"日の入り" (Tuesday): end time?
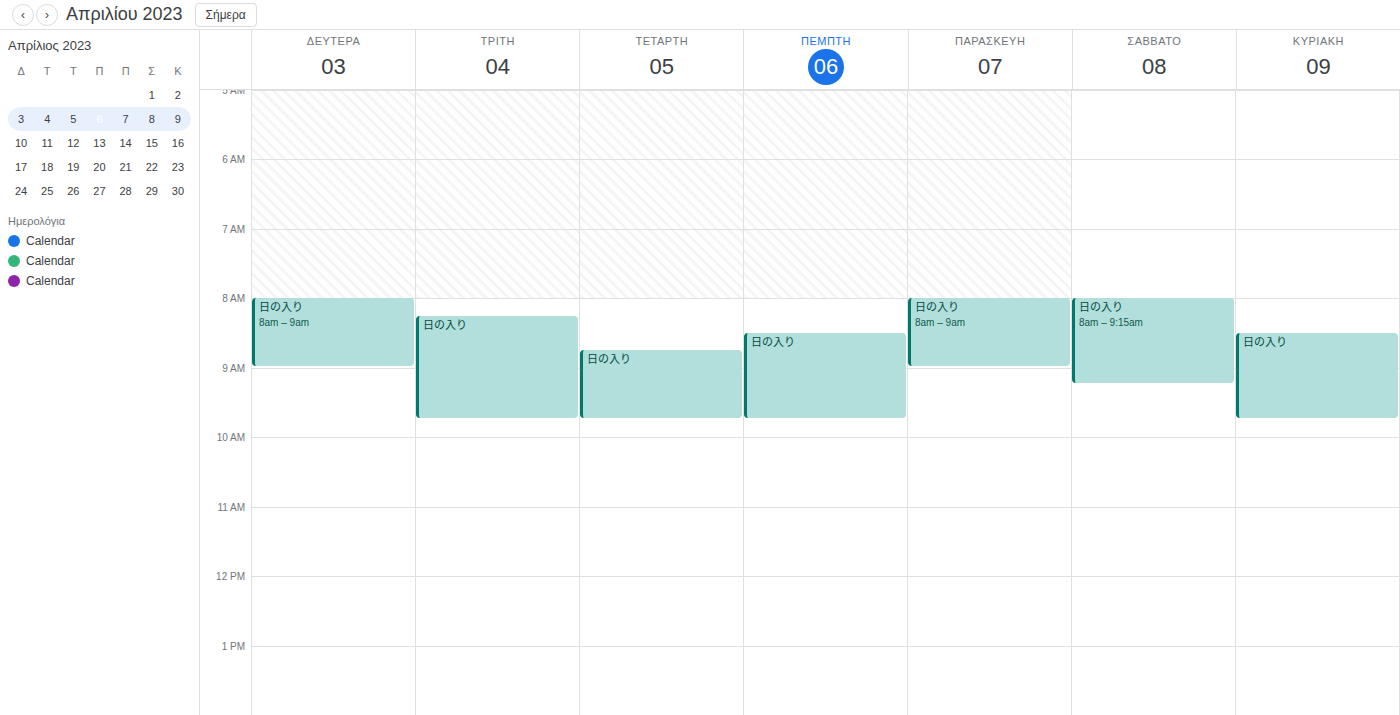
09:45